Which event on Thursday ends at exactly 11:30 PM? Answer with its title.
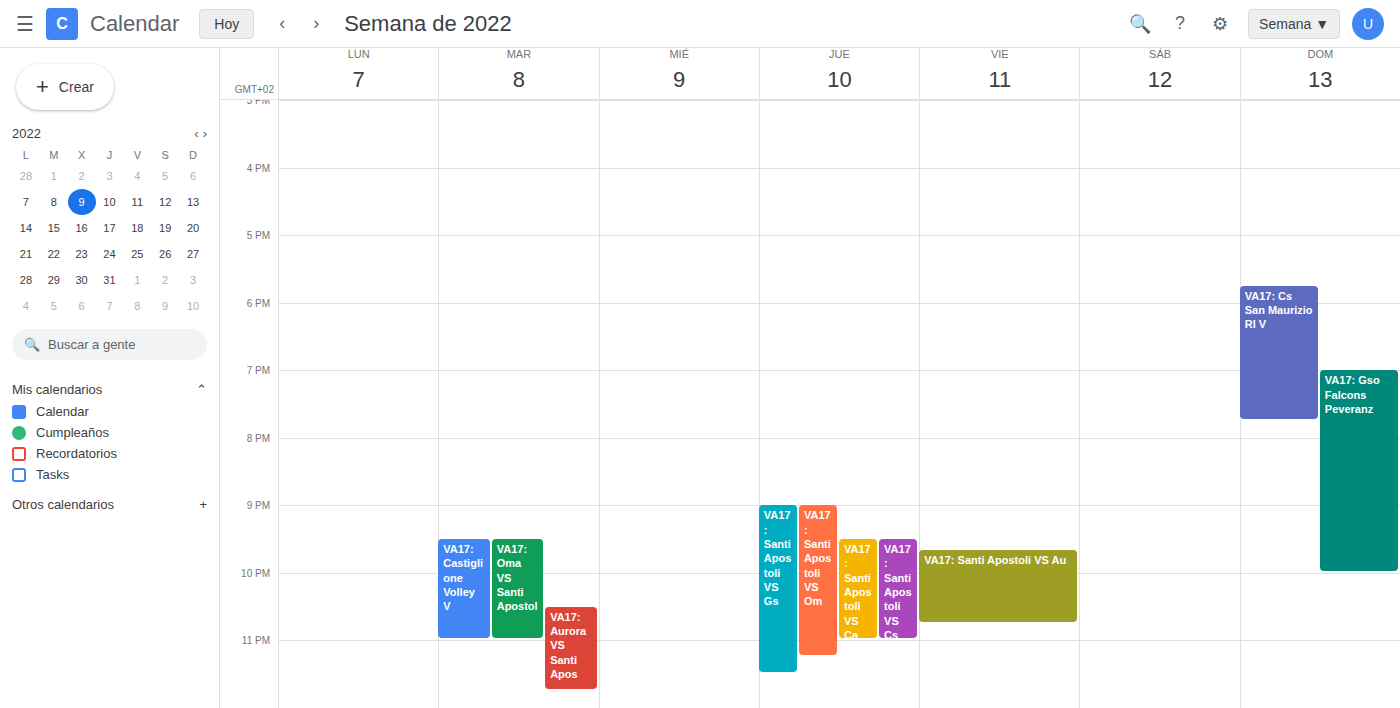
"VA17: Santi Apostoli VS Gs"